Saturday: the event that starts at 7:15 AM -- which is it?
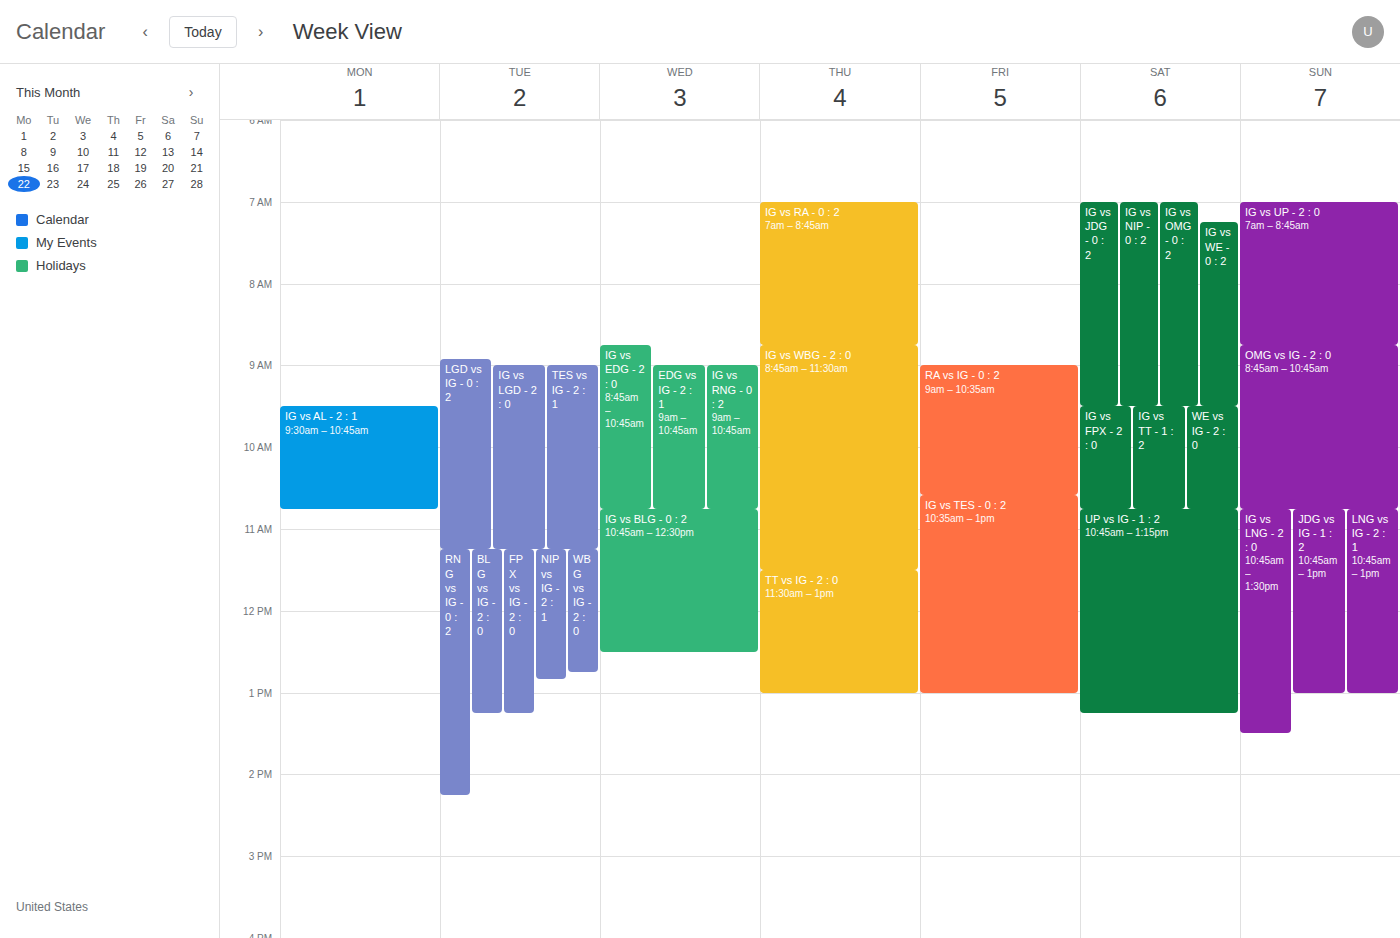
"IG vs WE - 0 : 2"